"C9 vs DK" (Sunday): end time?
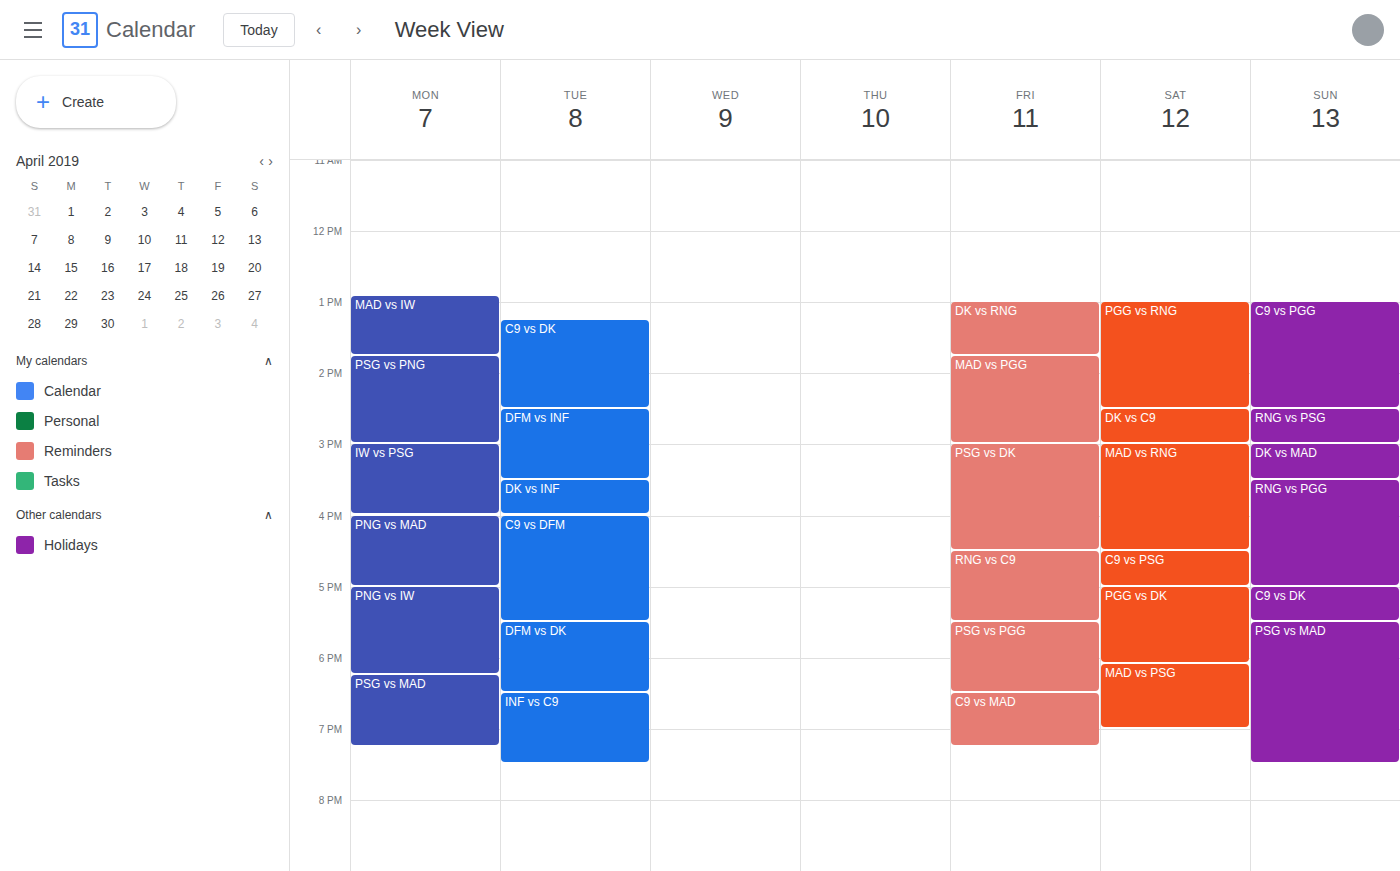
5:30 PM